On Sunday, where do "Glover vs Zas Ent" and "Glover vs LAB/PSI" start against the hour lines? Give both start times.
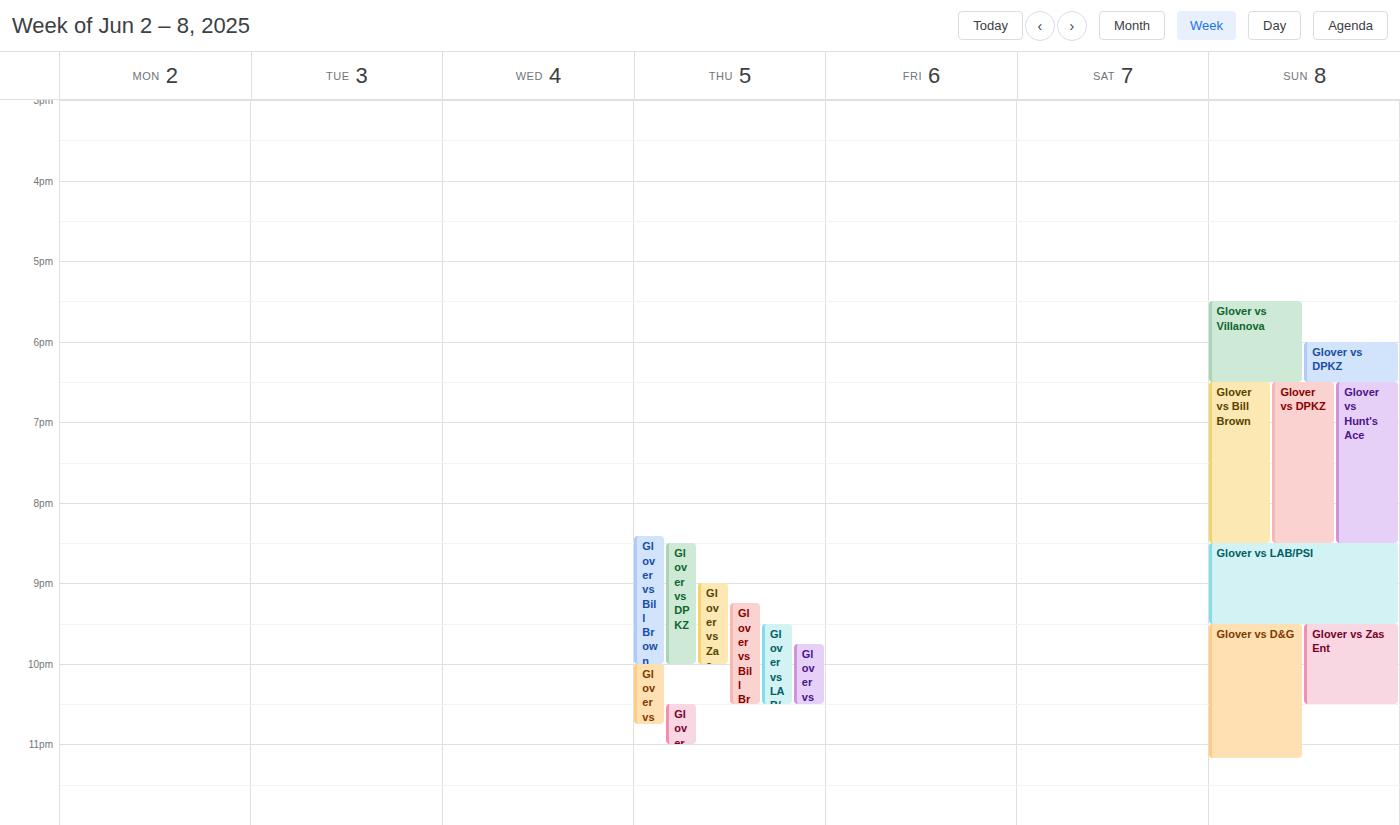
"Glover vs Zas Ent": 9:30 PM, halfway between the 9 PM and 10 PM lines. "Glover vs LAB/PSI": 8:30 PM, halfway between the 8 PM and 9 PM lines.